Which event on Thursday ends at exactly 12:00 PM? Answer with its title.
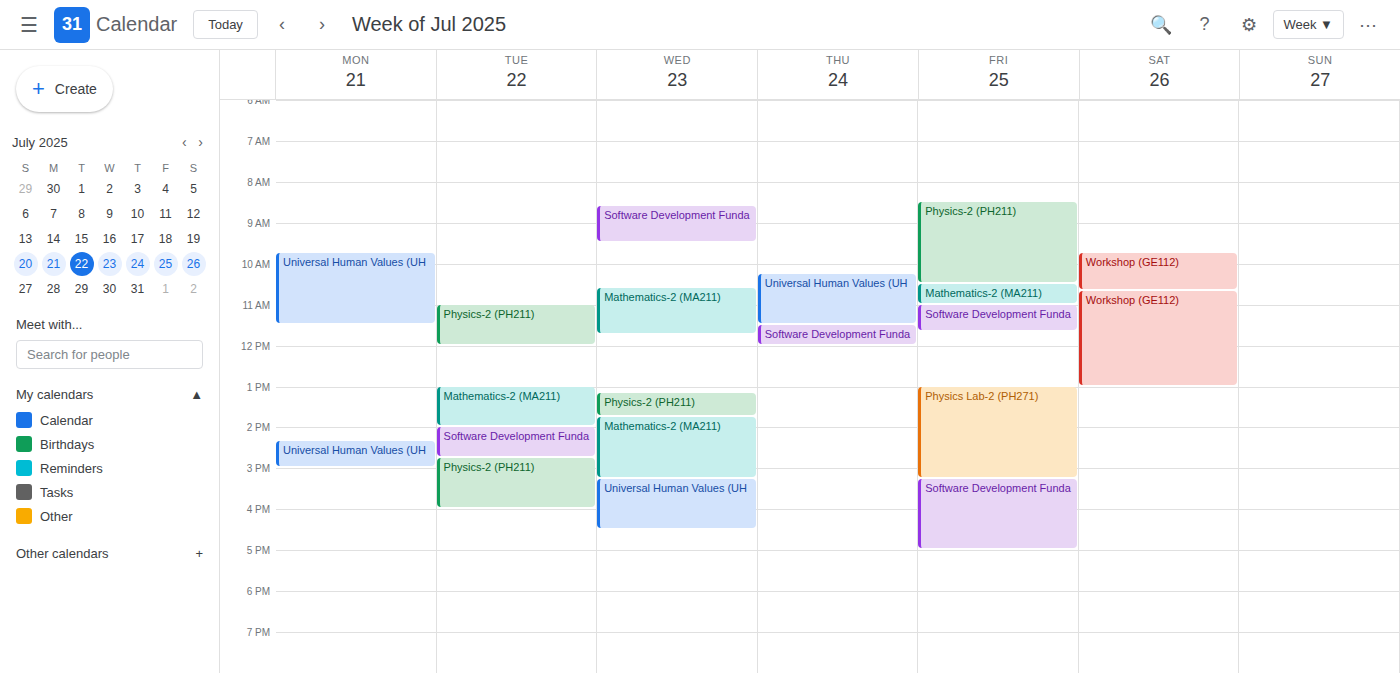
"Software Development Funda"